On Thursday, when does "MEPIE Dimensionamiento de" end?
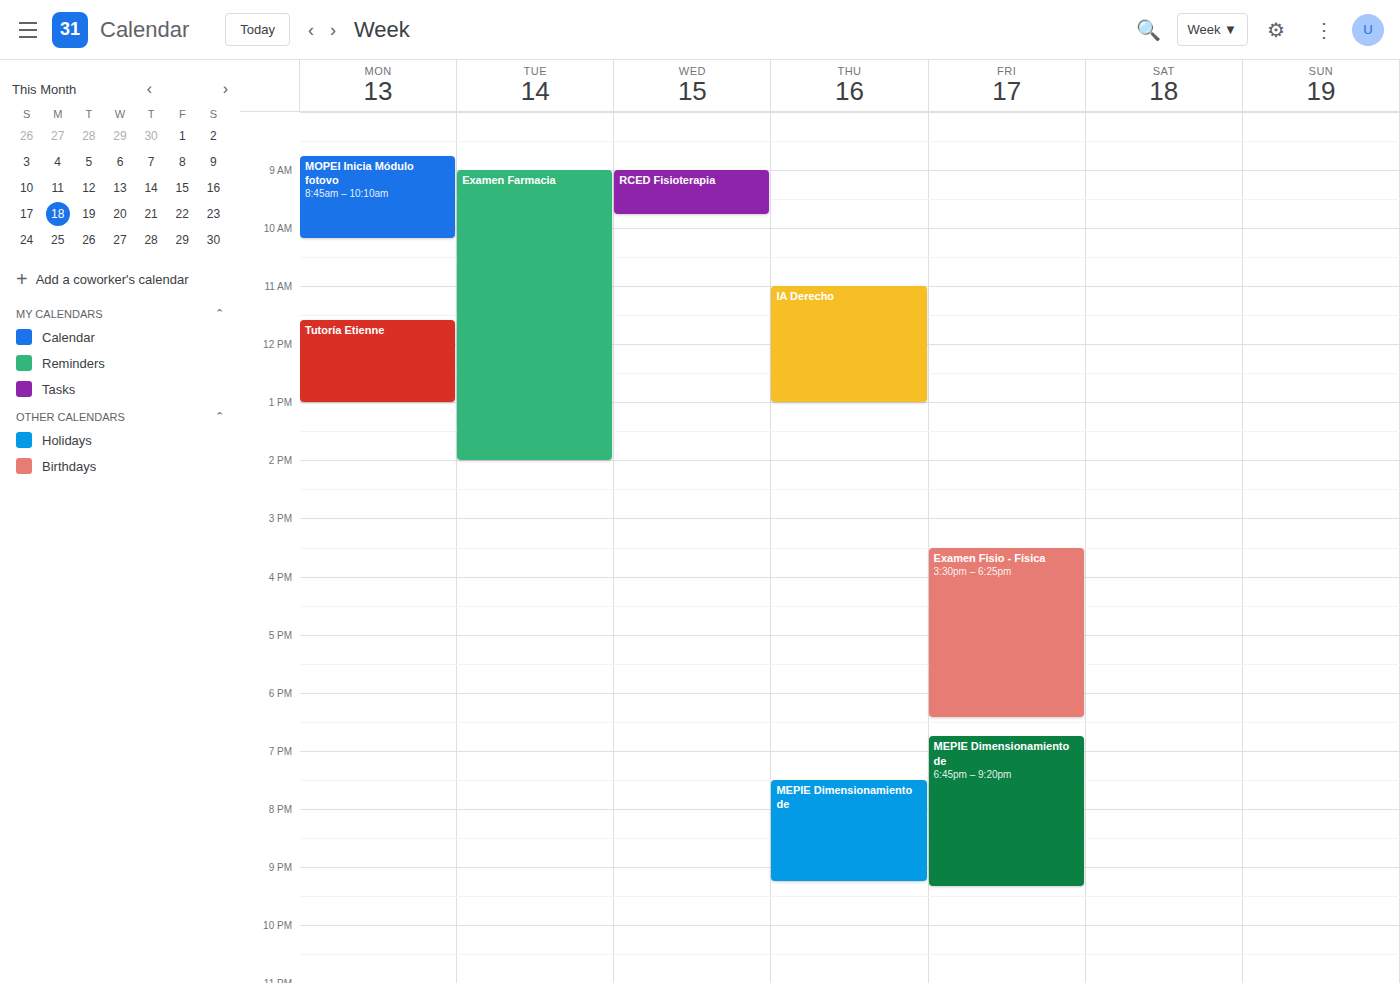
9:15 PM